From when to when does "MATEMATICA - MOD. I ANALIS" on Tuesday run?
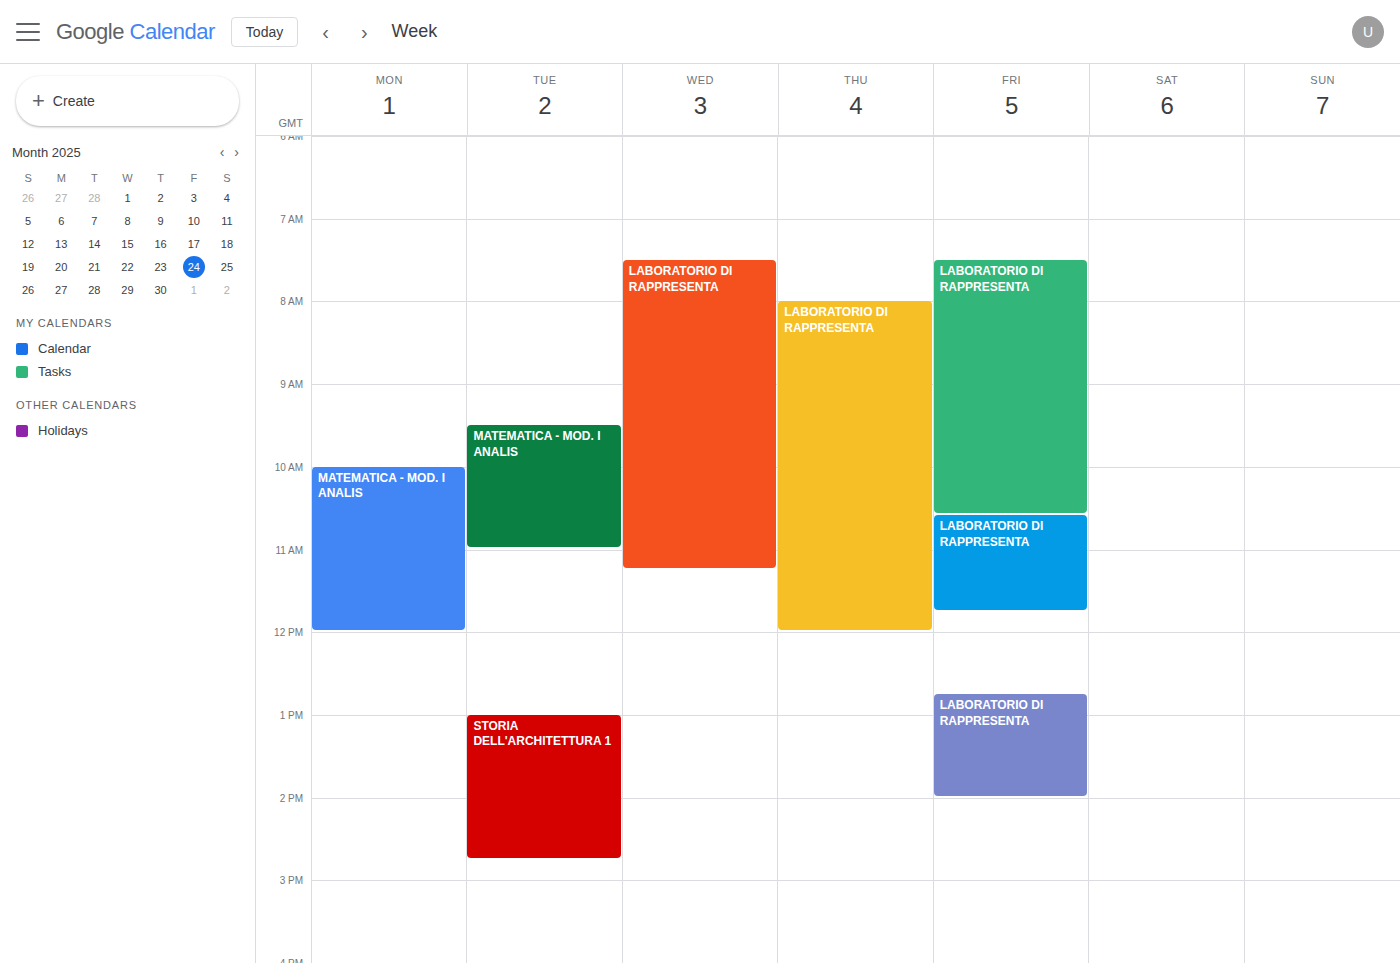
9:30 AM to 11:00 AM